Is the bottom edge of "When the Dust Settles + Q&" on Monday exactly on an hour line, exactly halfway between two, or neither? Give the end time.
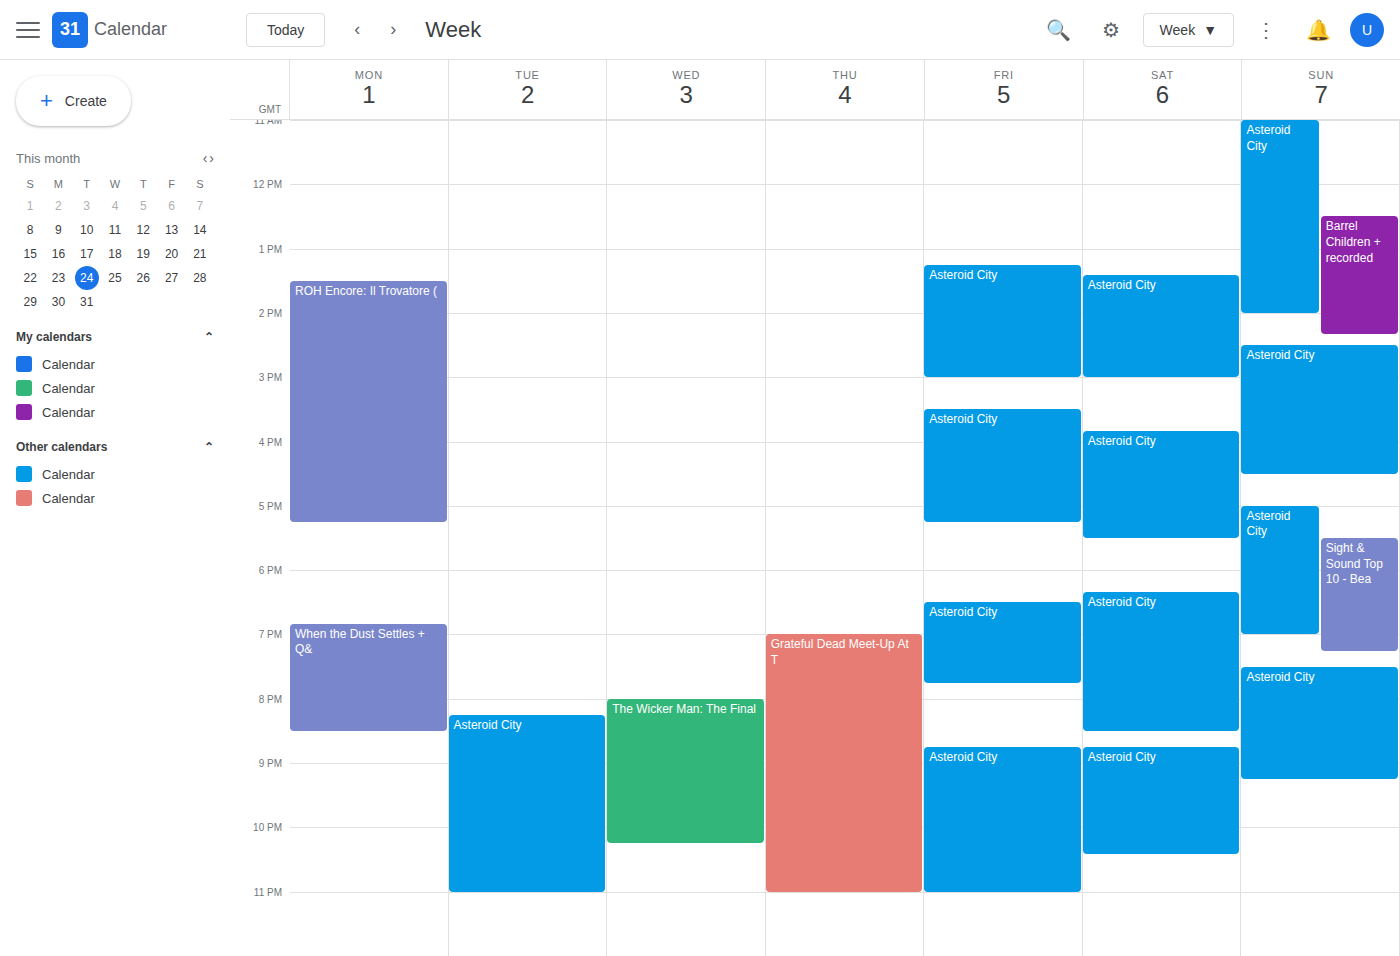
8:30 PM -- halfway between the 8 PM and 9 PM lines.